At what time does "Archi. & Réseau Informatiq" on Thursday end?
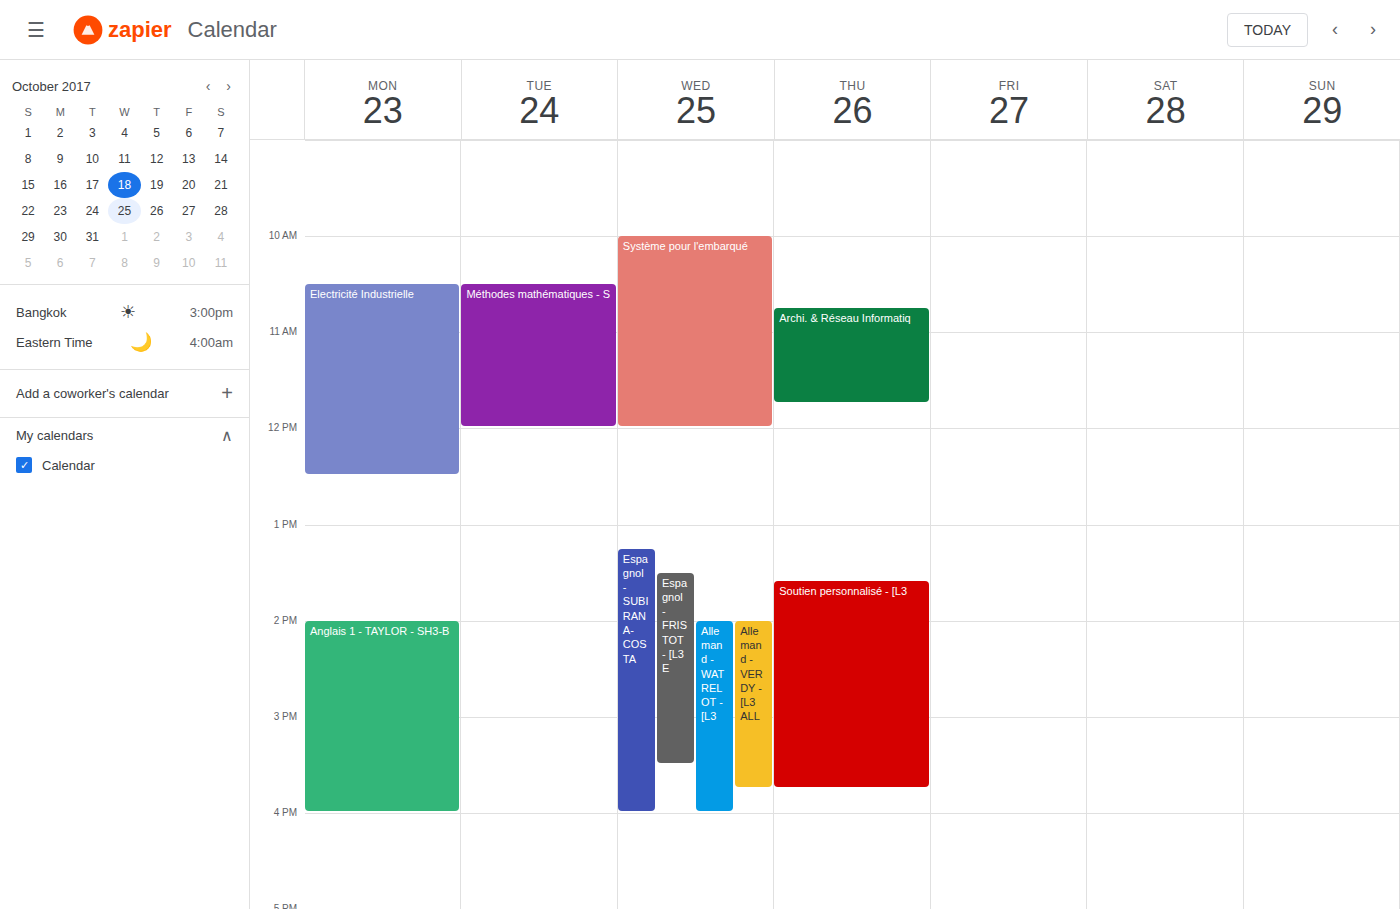
11:45 AM